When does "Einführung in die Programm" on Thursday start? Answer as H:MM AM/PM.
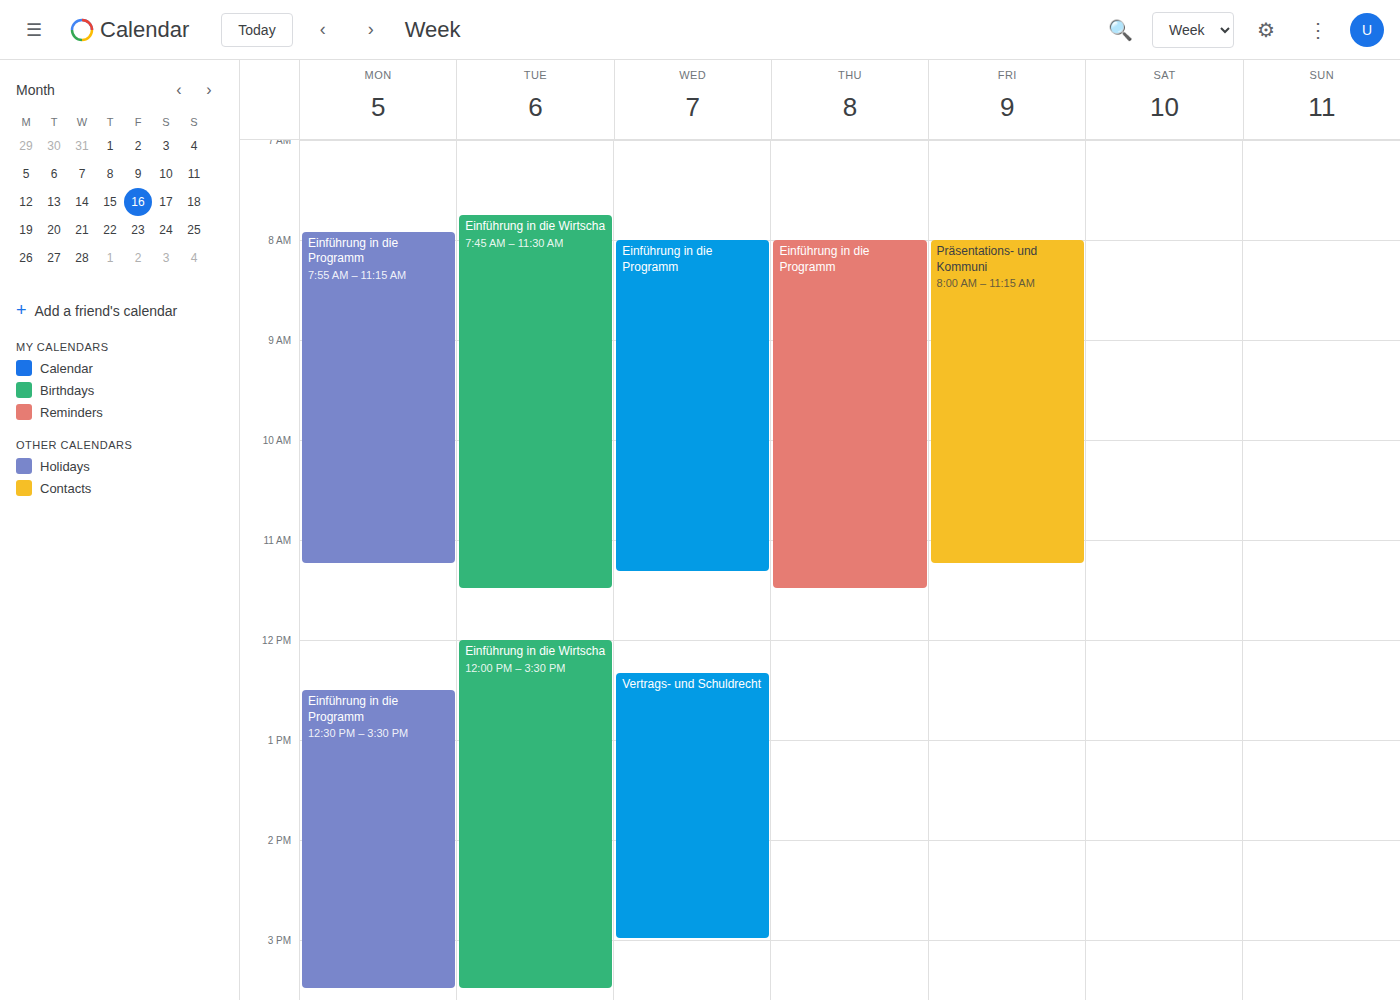
8:00 AM